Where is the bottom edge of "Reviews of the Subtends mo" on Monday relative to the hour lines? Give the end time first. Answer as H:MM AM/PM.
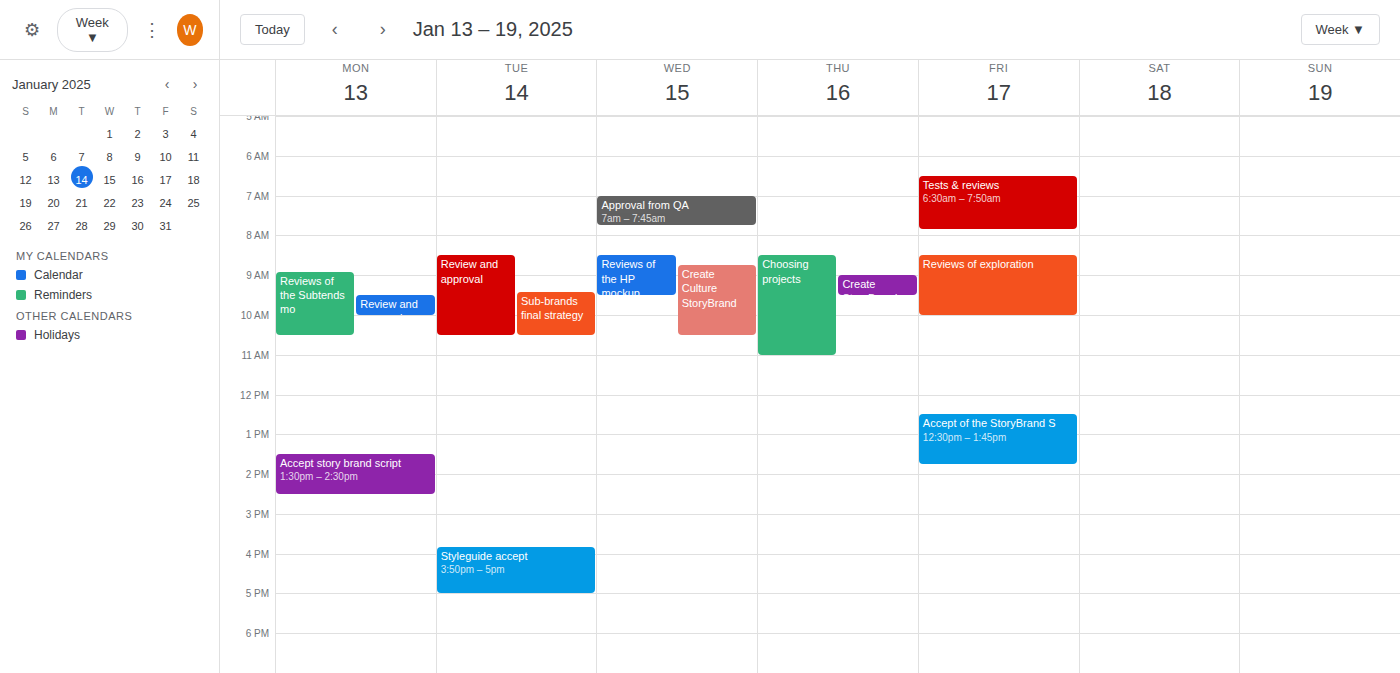
10:30 AM -- halfway between the 10 AM and 11 AM lines.